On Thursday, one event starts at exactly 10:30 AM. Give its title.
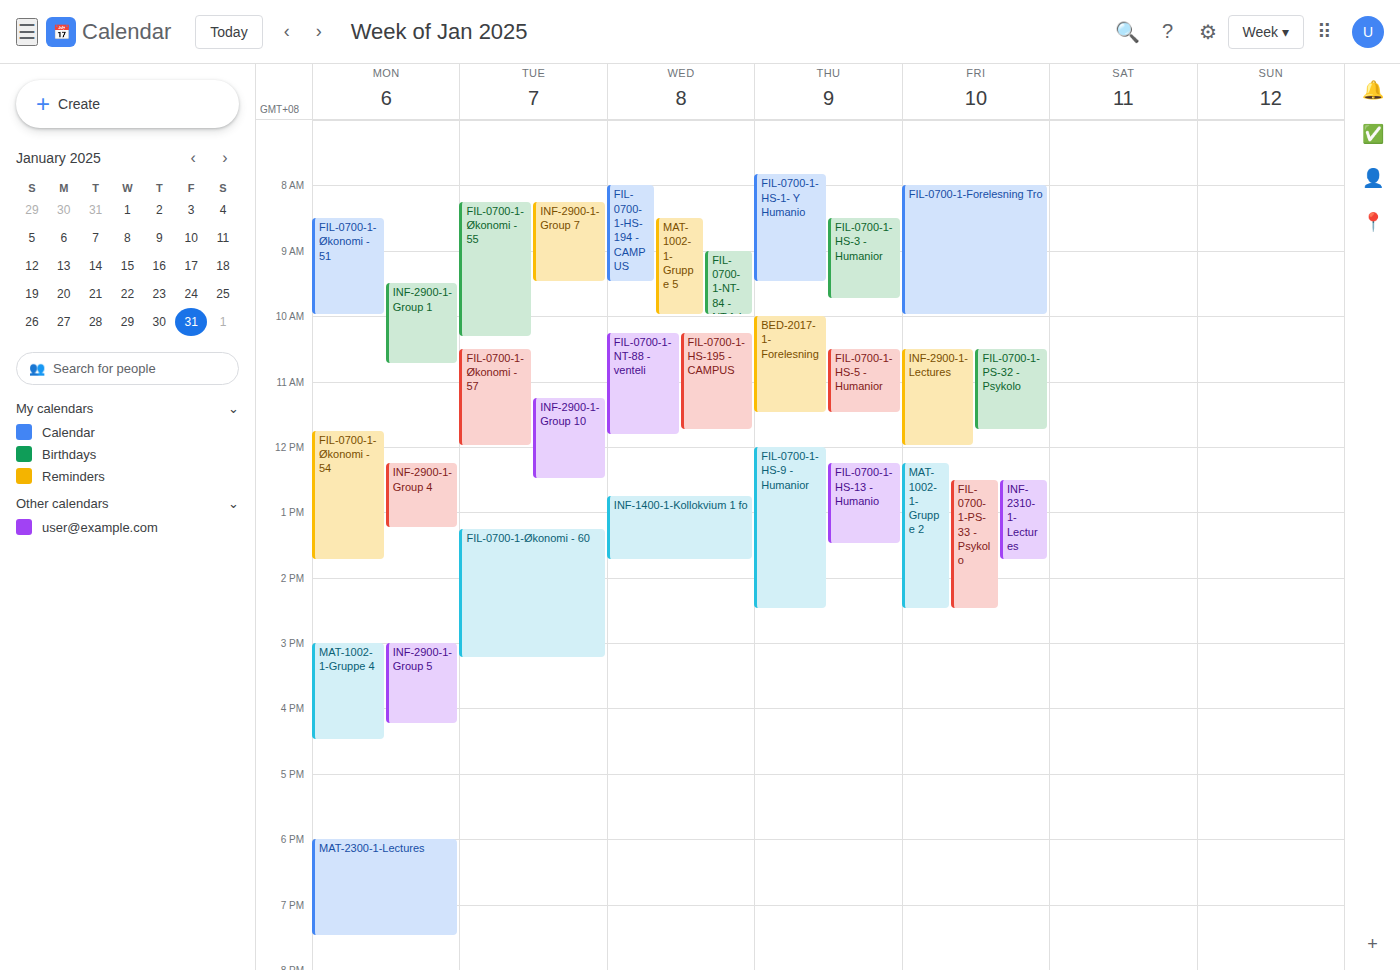
"FIL-0700-1-HS-5 - Humanior"